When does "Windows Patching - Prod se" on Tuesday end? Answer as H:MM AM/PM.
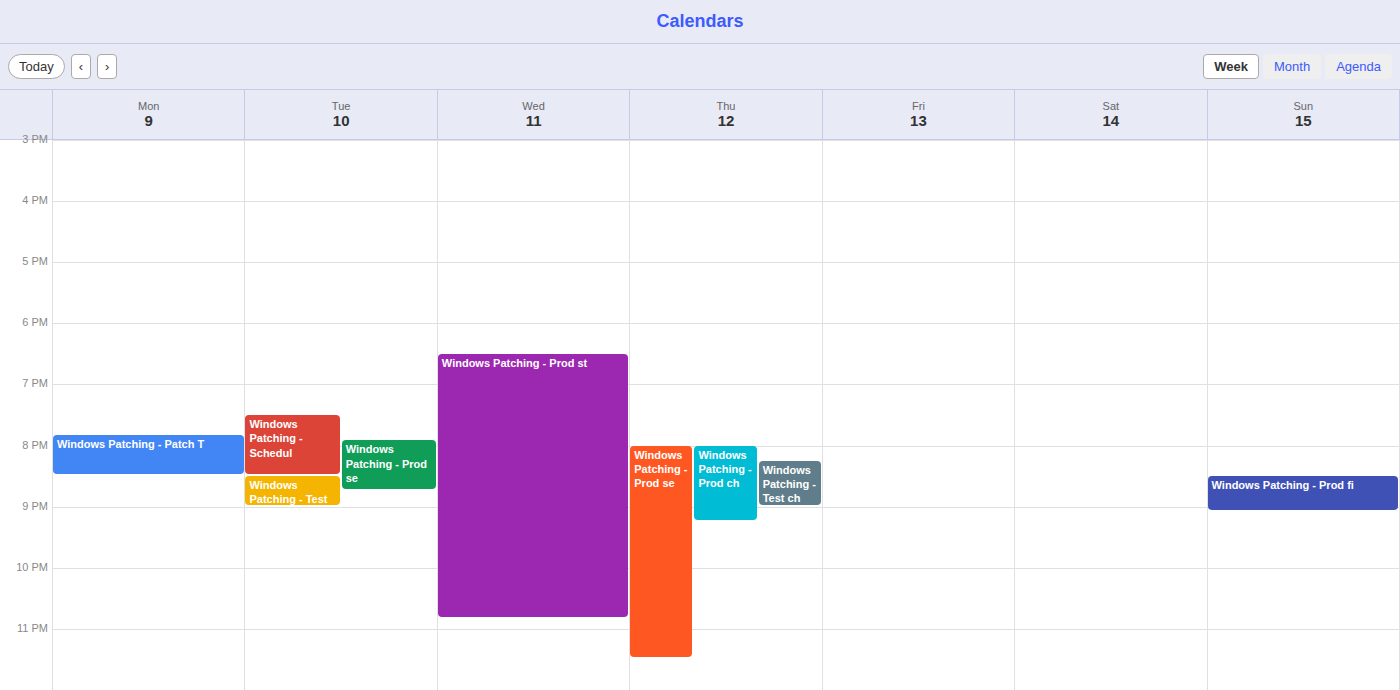
8:45 PM